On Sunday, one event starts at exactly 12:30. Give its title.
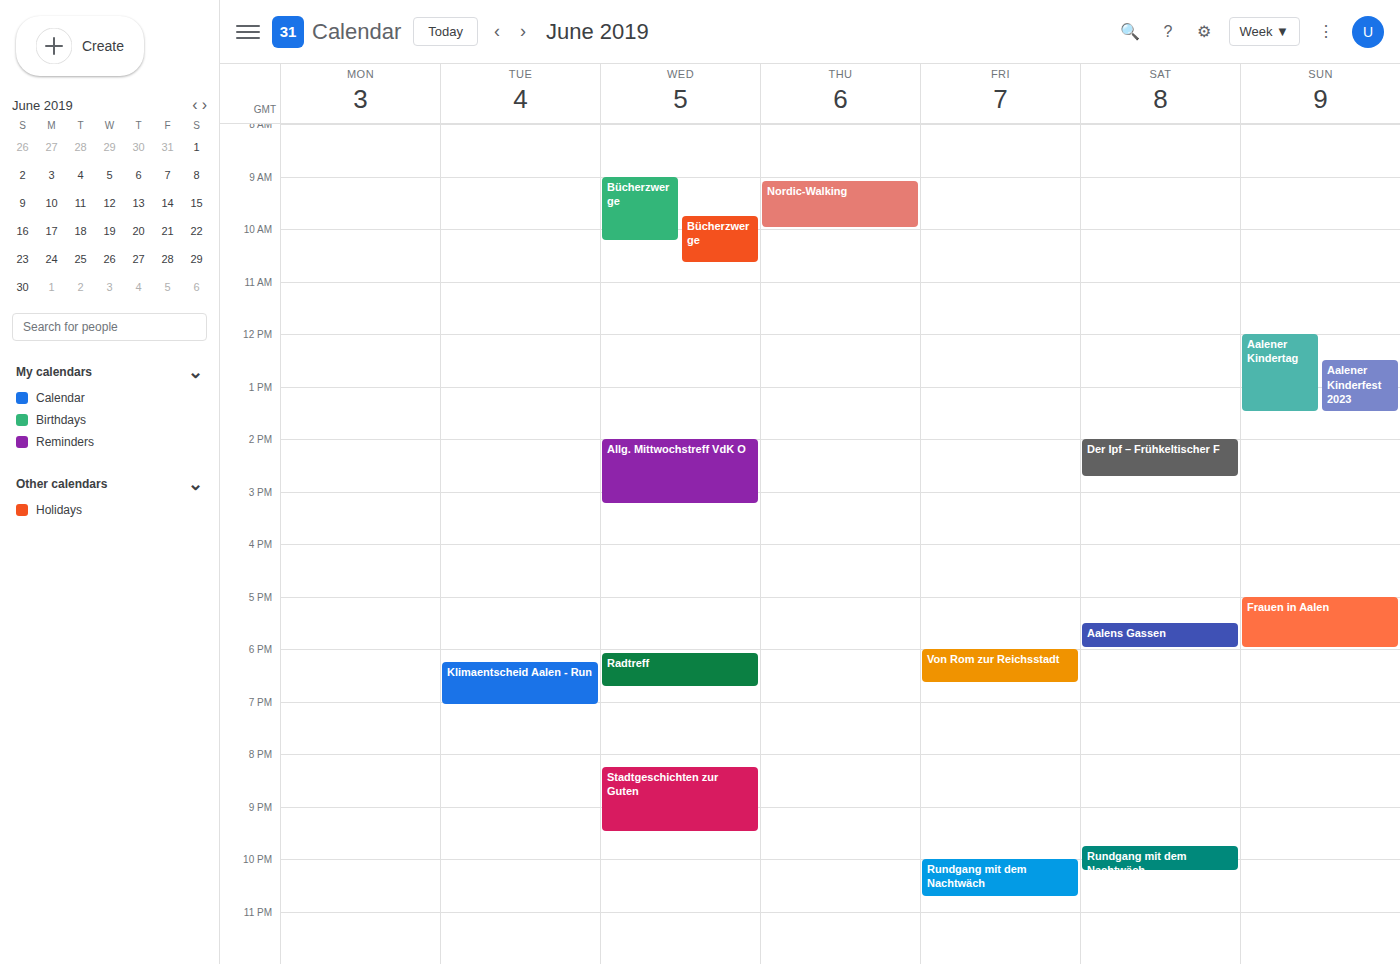
"Aalener Kinderfest 2023"